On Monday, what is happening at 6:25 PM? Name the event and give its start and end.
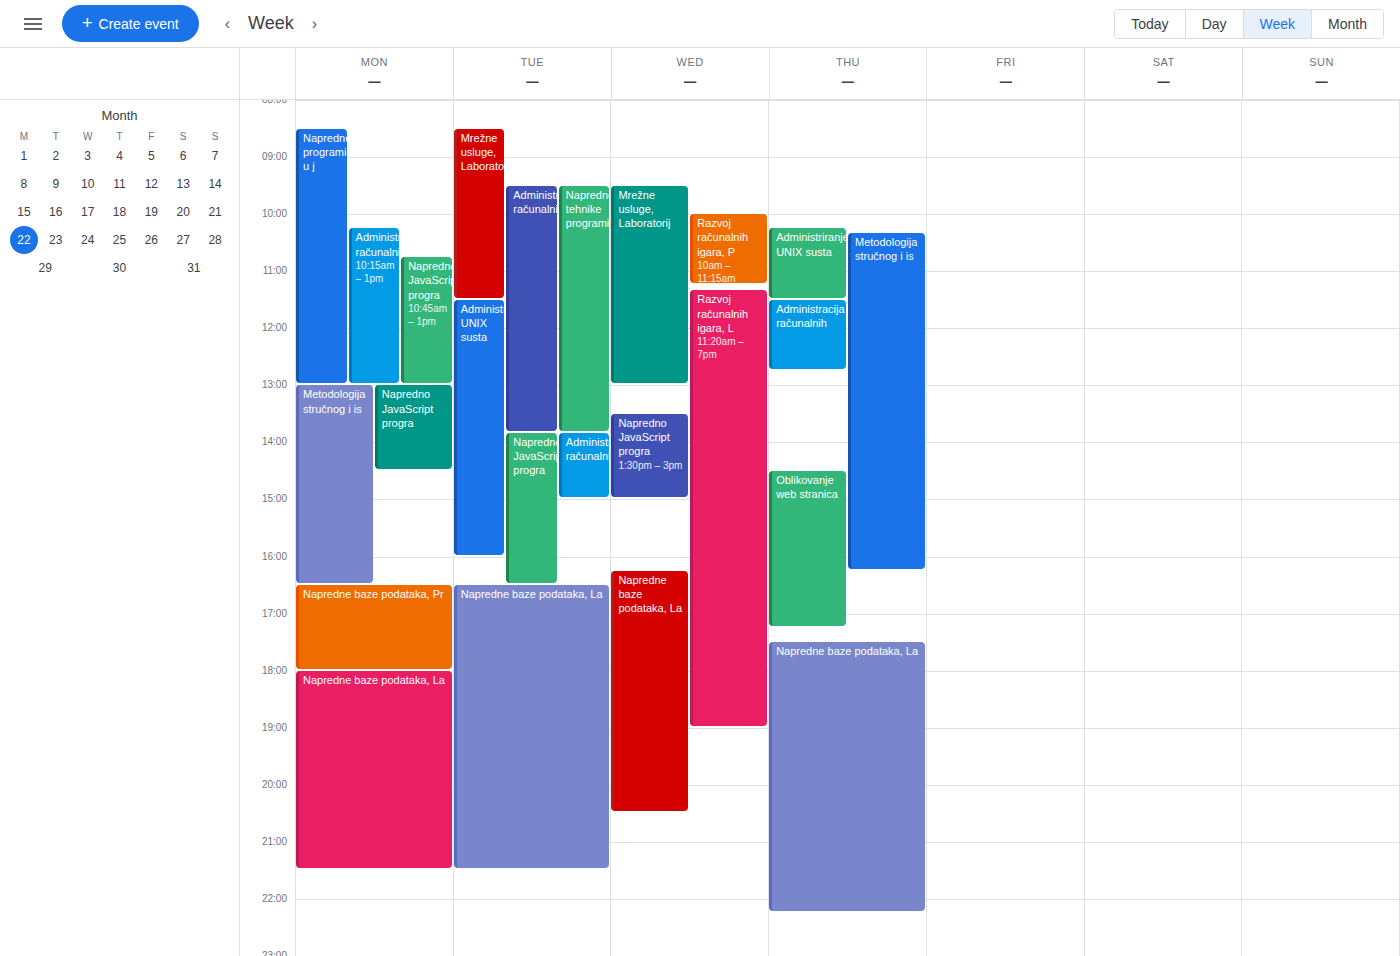
"Napredne baze podataka, La", 6:00 PM to 9:30 PM